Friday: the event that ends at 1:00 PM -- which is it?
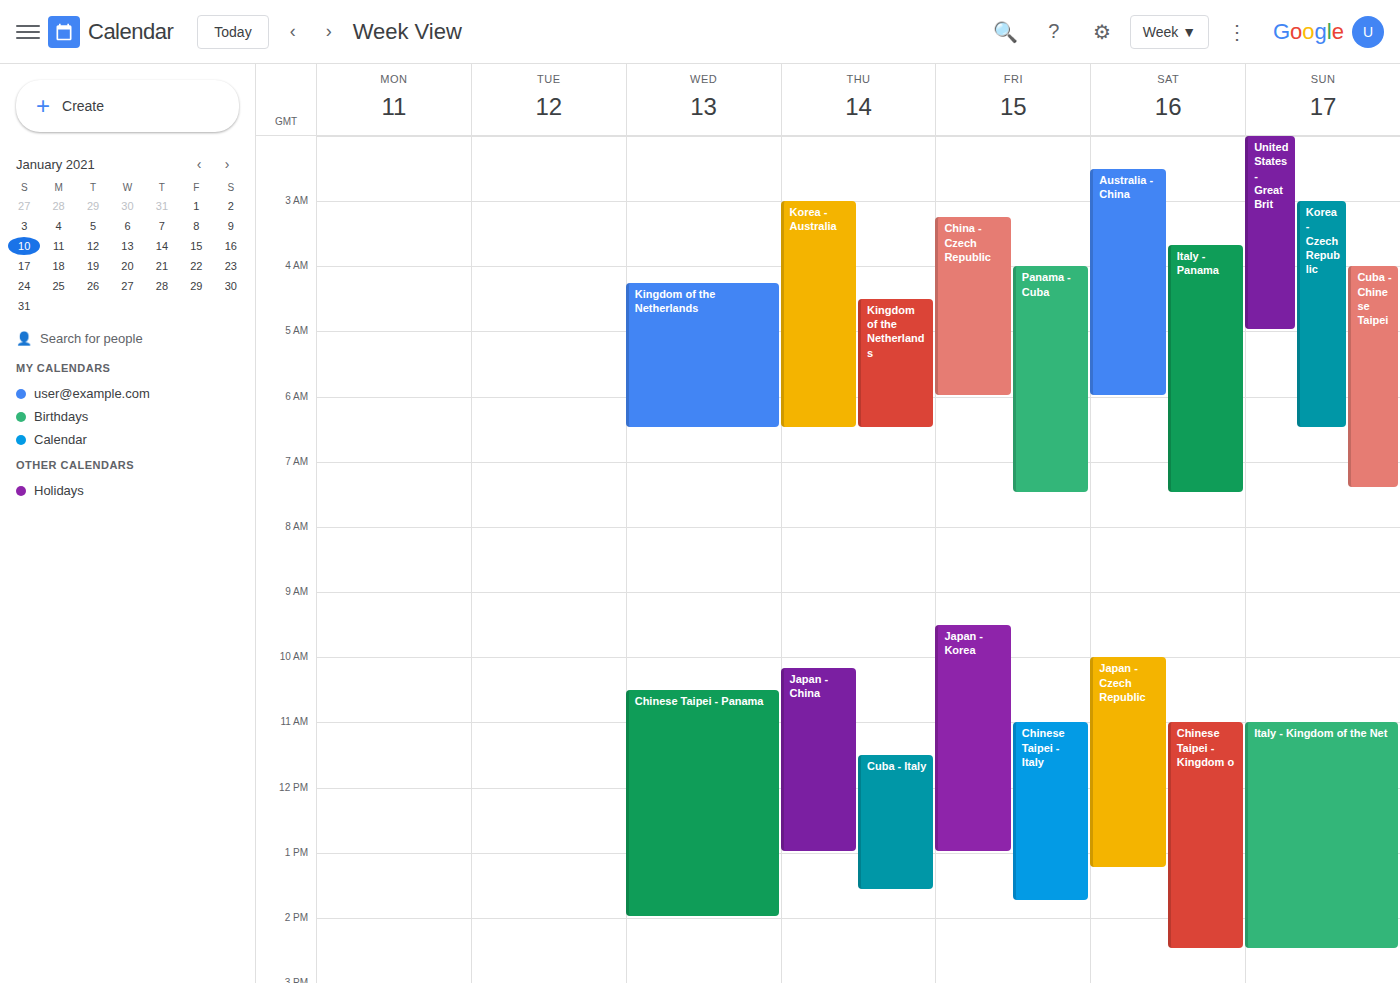
"Japan - Korea"